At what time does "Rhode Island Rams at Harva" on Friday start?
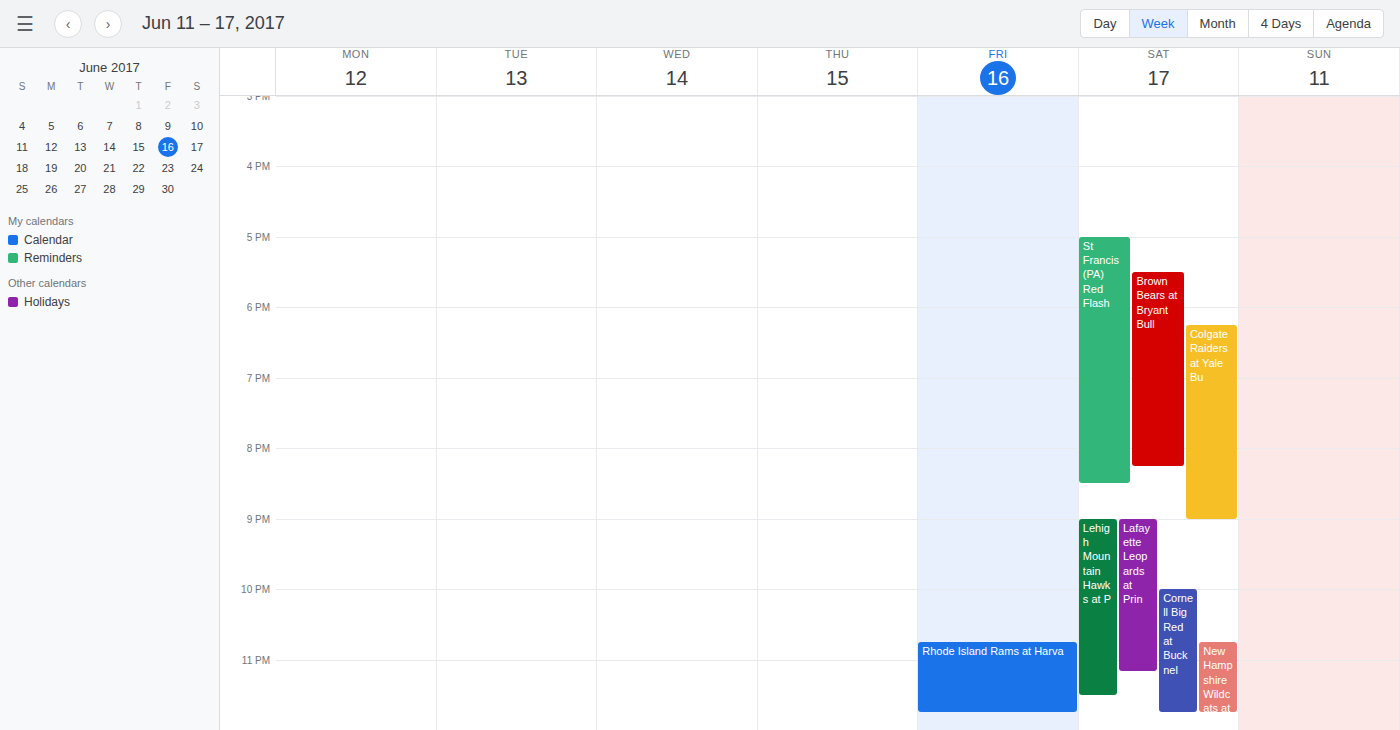
10:45 PM